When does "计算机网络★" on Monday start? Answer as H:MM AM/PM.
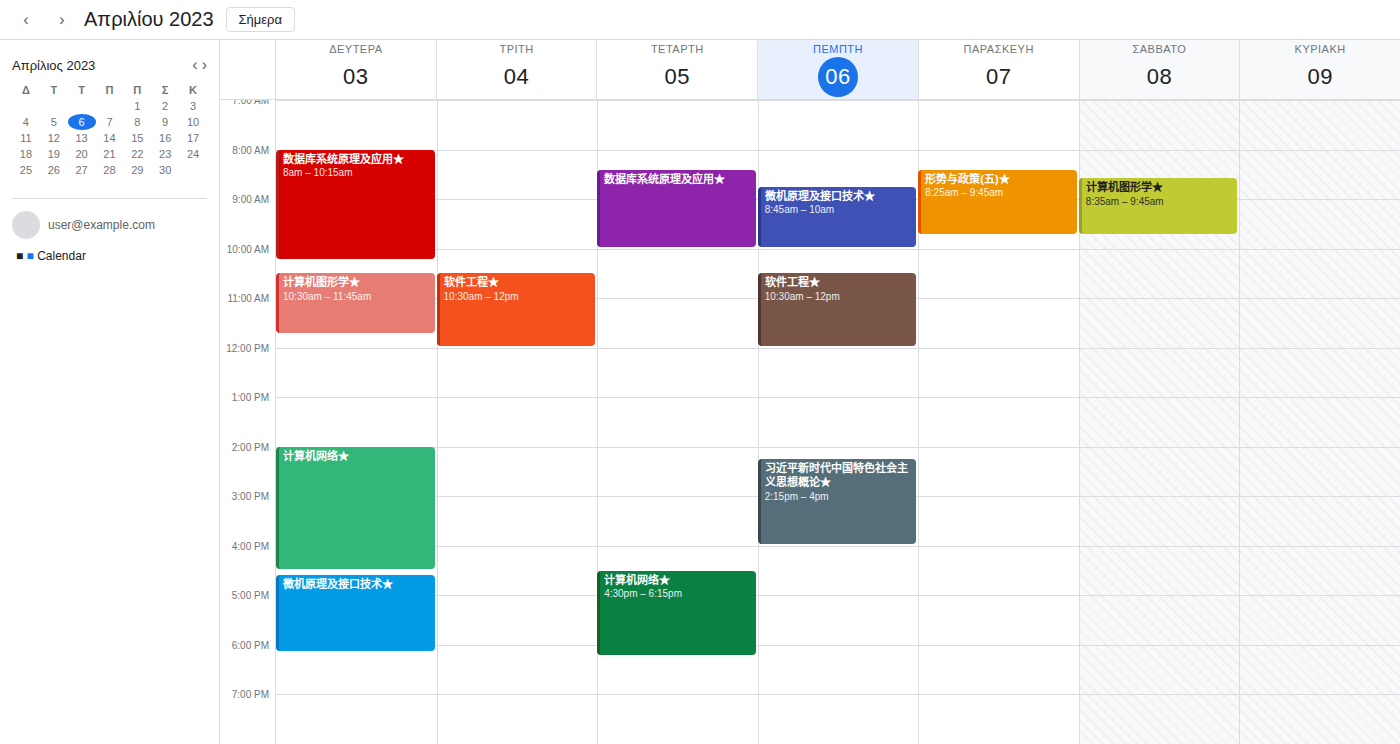
2:00 PM